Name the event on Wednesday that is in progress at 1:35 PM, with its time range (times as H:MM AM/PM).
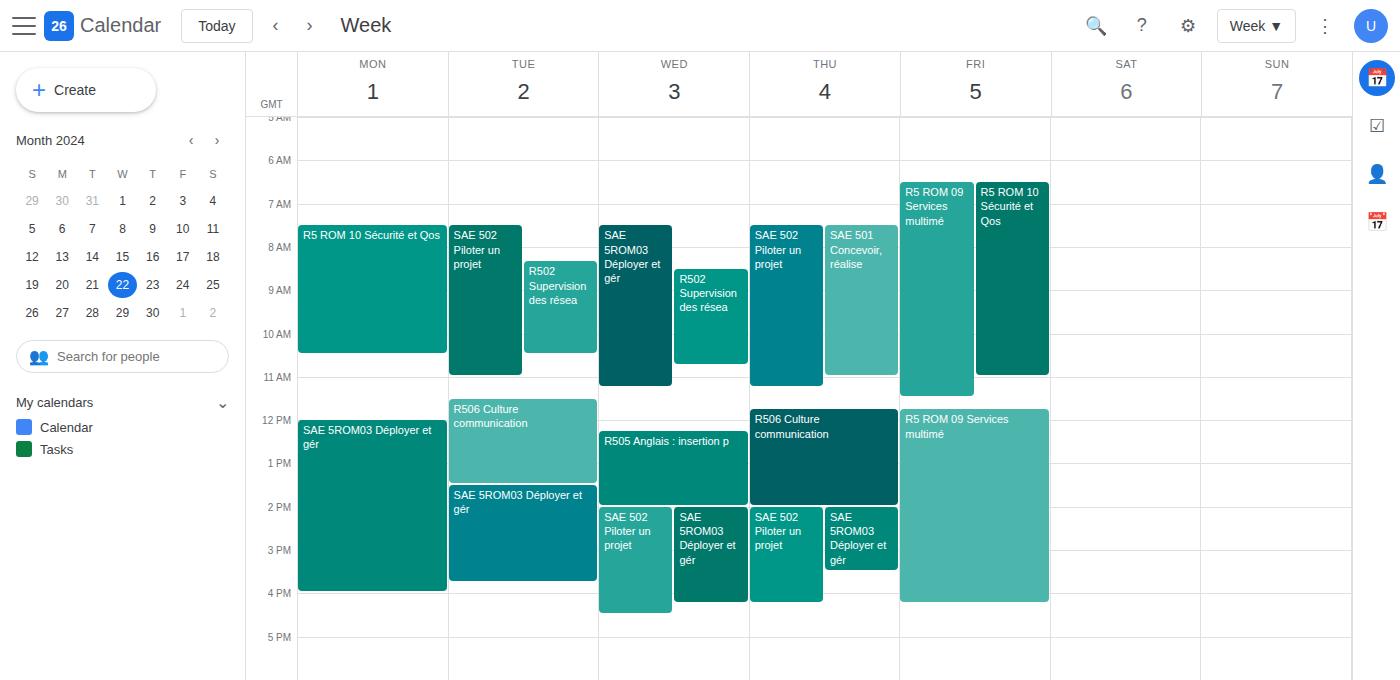
"R505 Anglais : insertion p", 12:15 PM to 2:00 PM